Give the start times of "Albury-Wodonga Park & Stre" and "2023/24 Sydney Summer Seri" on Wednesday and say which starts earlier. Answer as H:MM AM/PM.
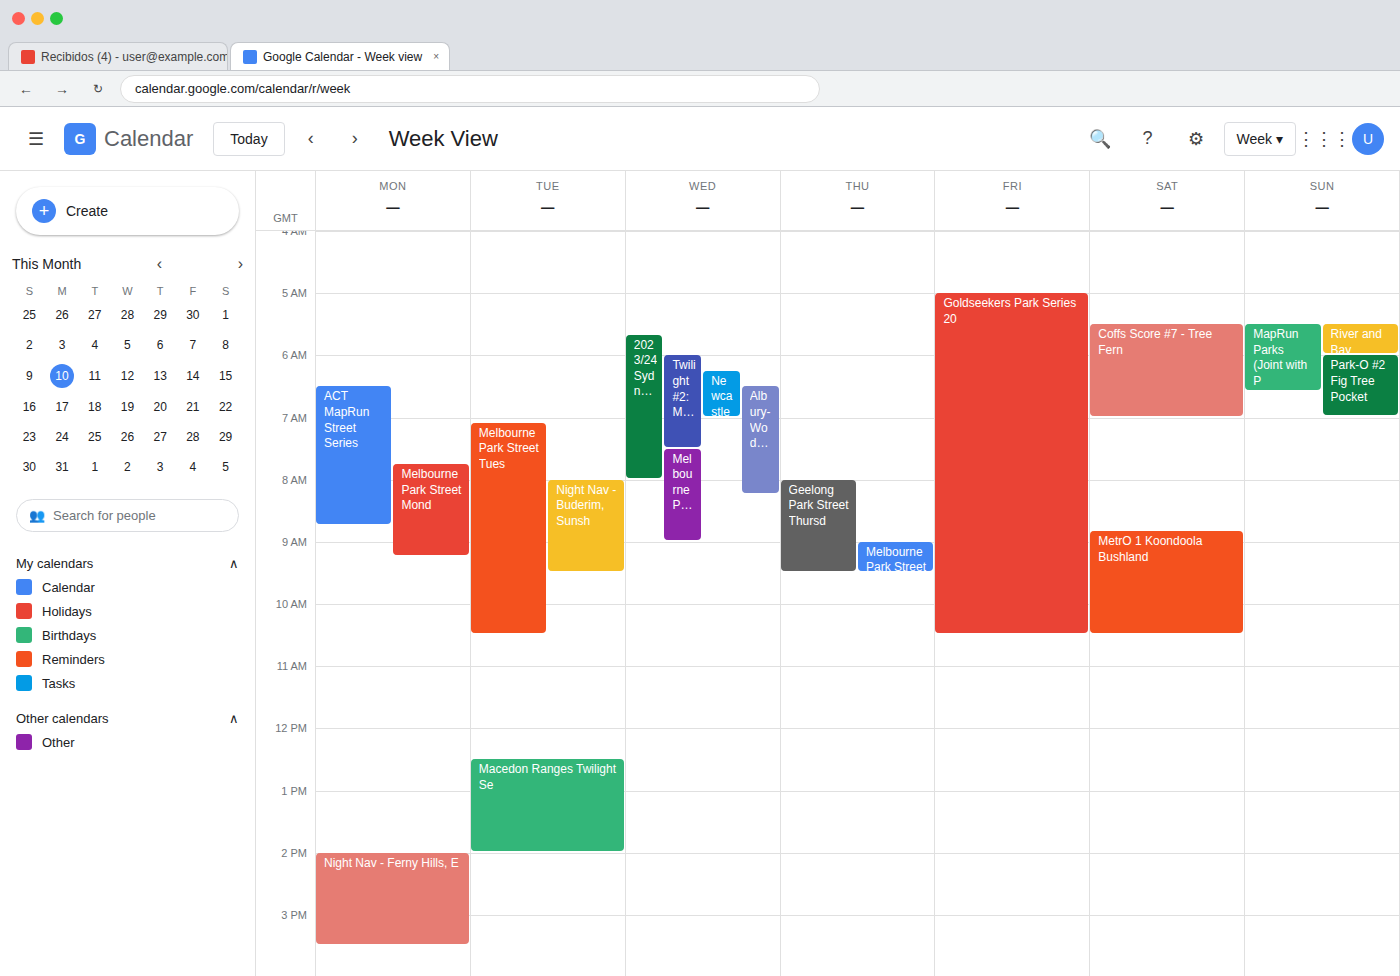
"2023/24 Sydney Summer Seri" 5:40 AM; "Albury-Wodonga Park & Stre" 6:30 AM.